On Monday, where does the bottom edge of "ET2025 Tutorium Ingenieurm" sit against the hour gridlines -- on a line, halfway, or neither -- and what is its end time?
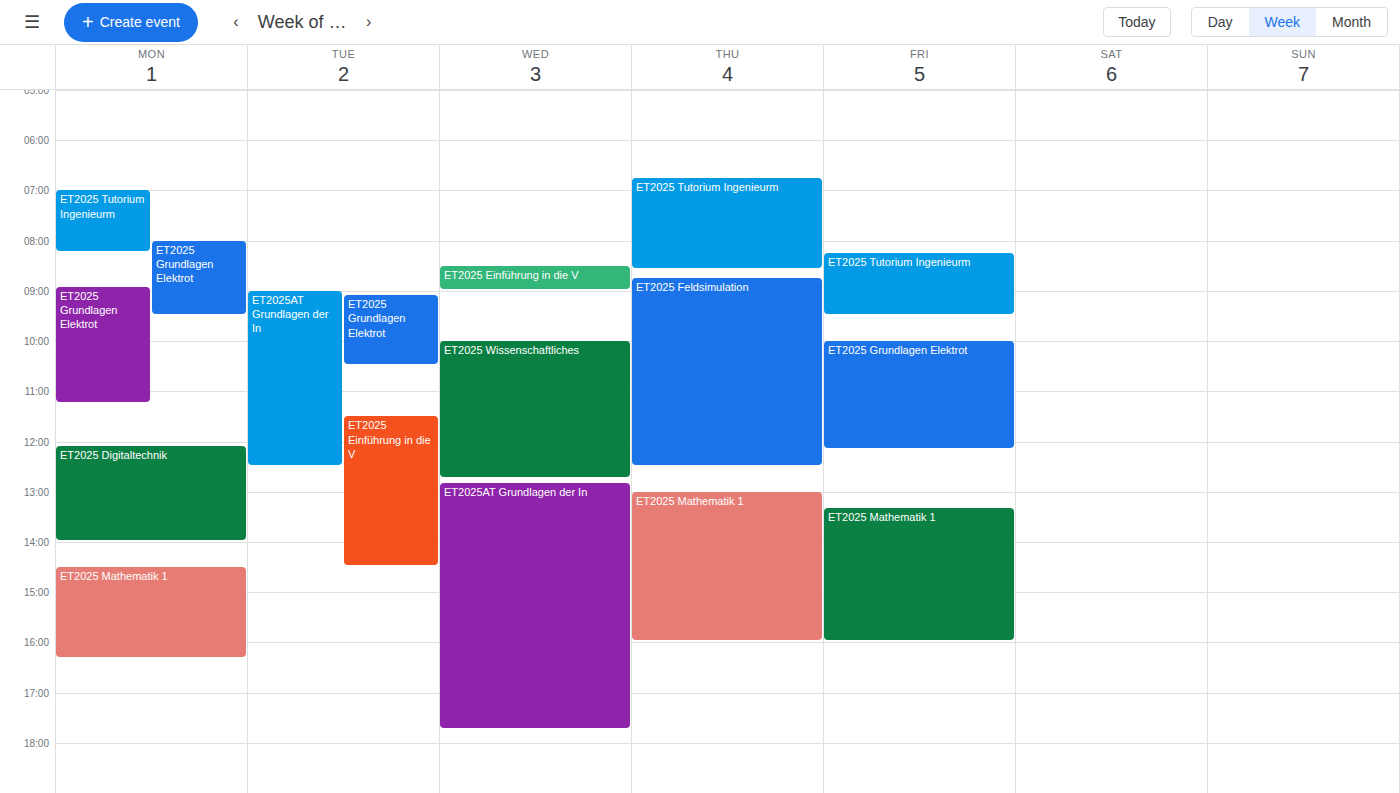
8:15 AM -- neither: a quarter of the way from the 8 AM line to the 9 AM line.